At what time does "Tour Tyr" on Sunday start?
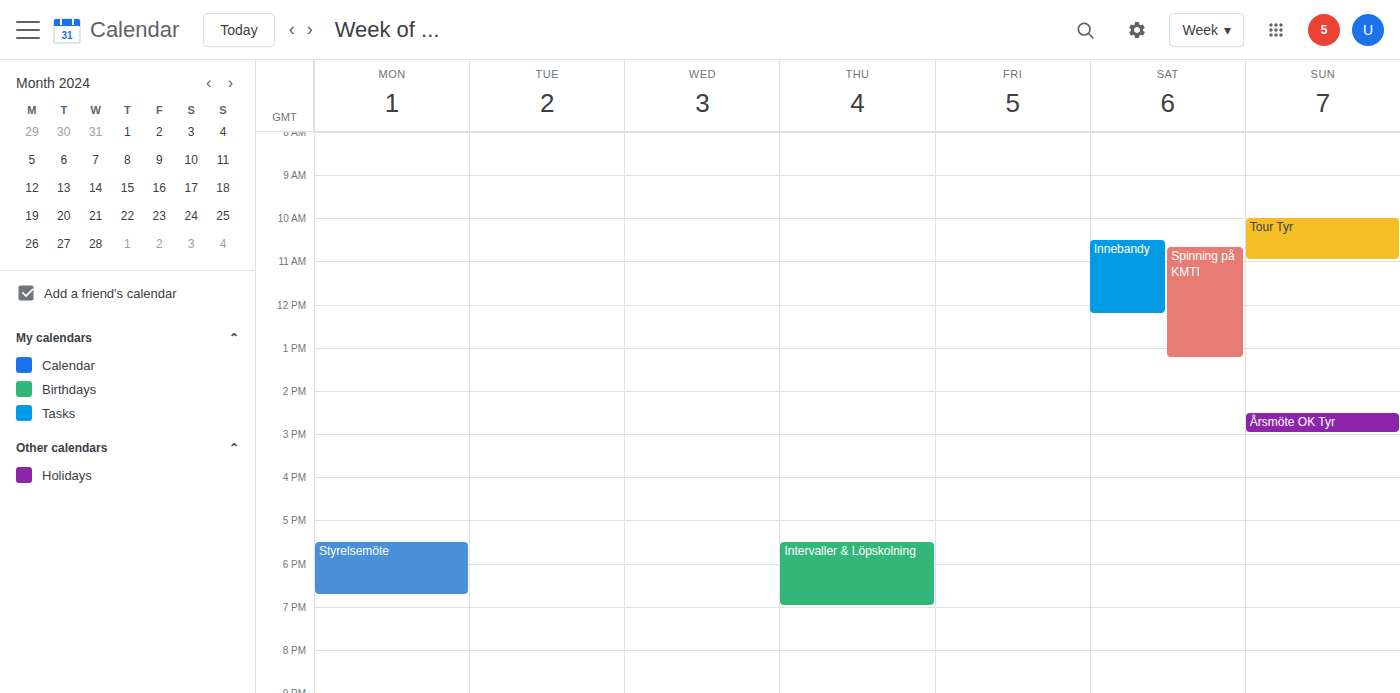
10:00 AM